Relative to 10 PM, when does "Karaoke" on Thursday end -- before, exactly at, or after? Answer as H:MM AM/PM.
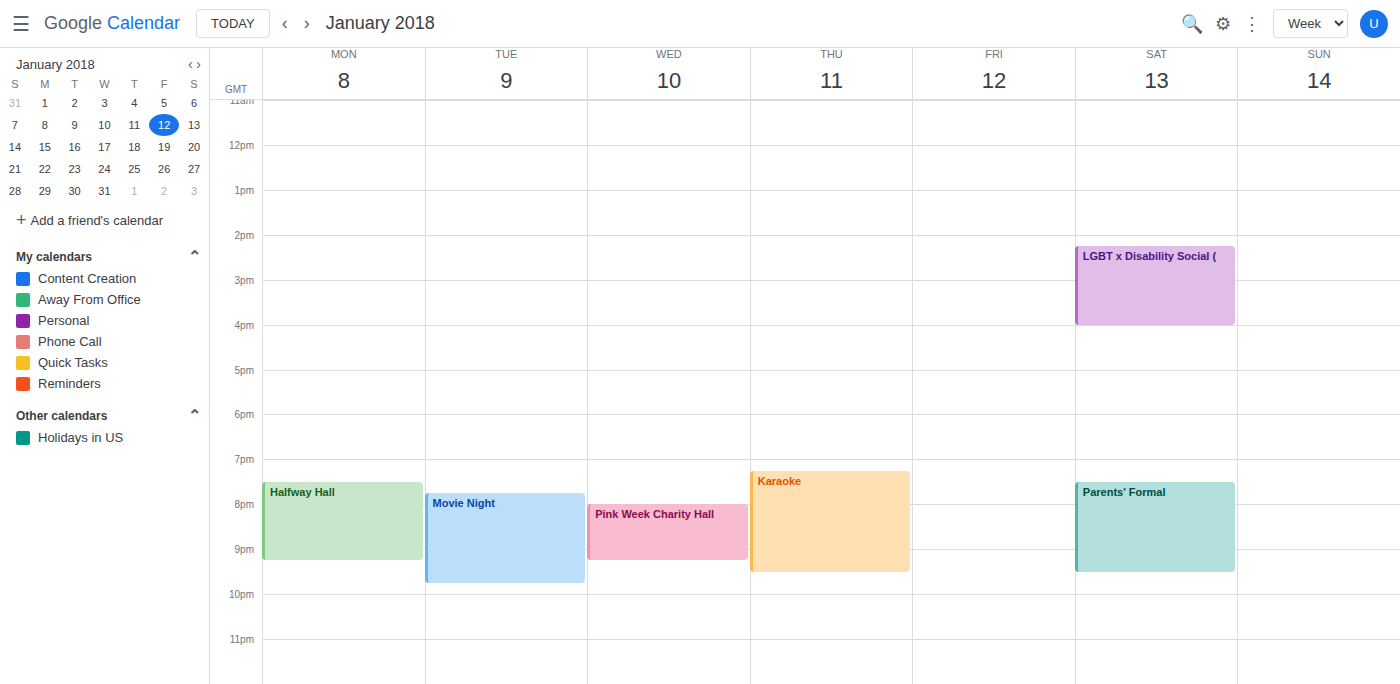
9:30 PM -- before 10 PM, 30 minutes above the 10 PM line.